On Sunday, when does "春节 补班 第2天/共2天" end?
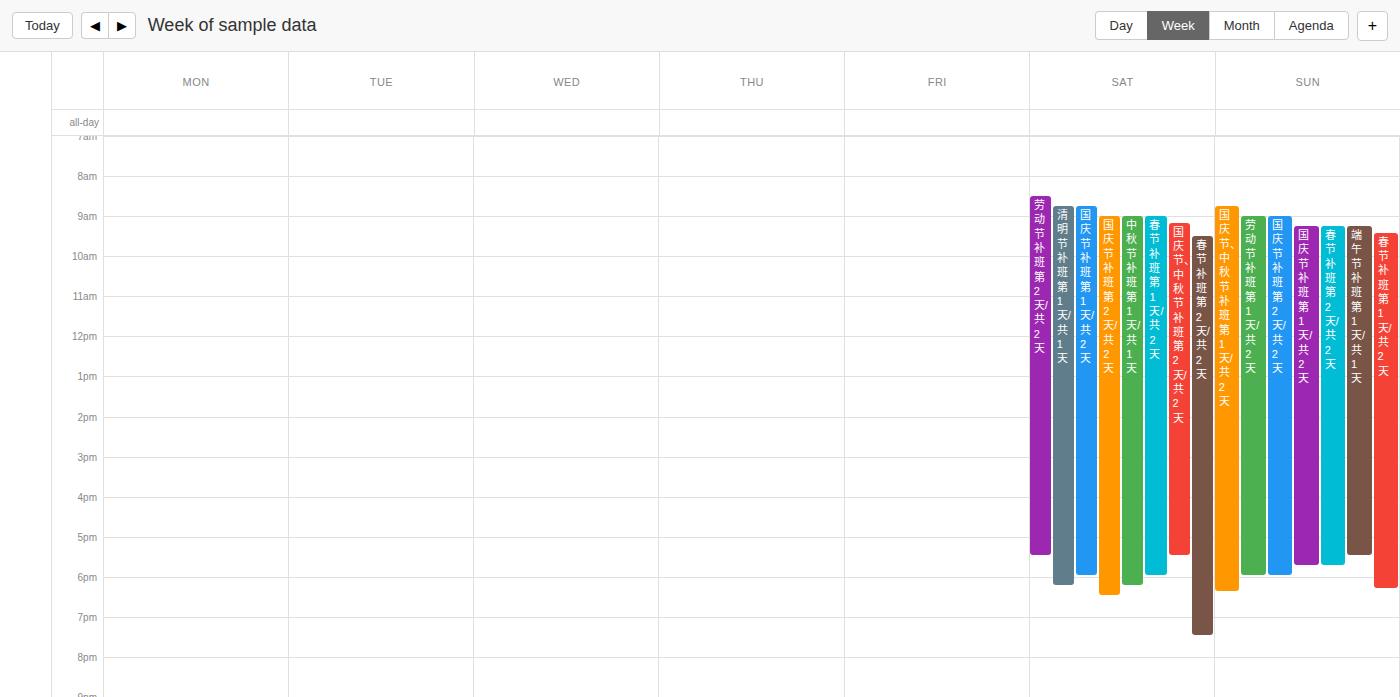
5:45 PM